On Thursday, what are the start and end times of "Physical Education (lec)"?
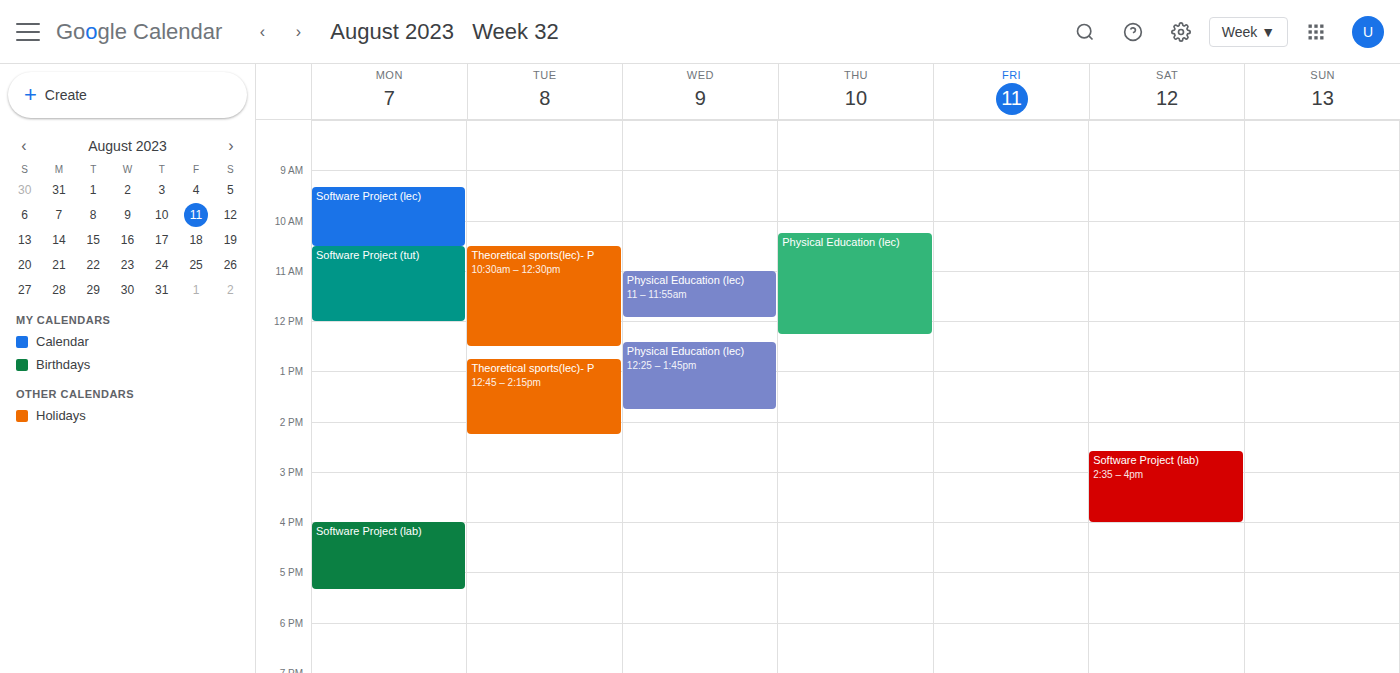
10:15 AM to 12:15 PM